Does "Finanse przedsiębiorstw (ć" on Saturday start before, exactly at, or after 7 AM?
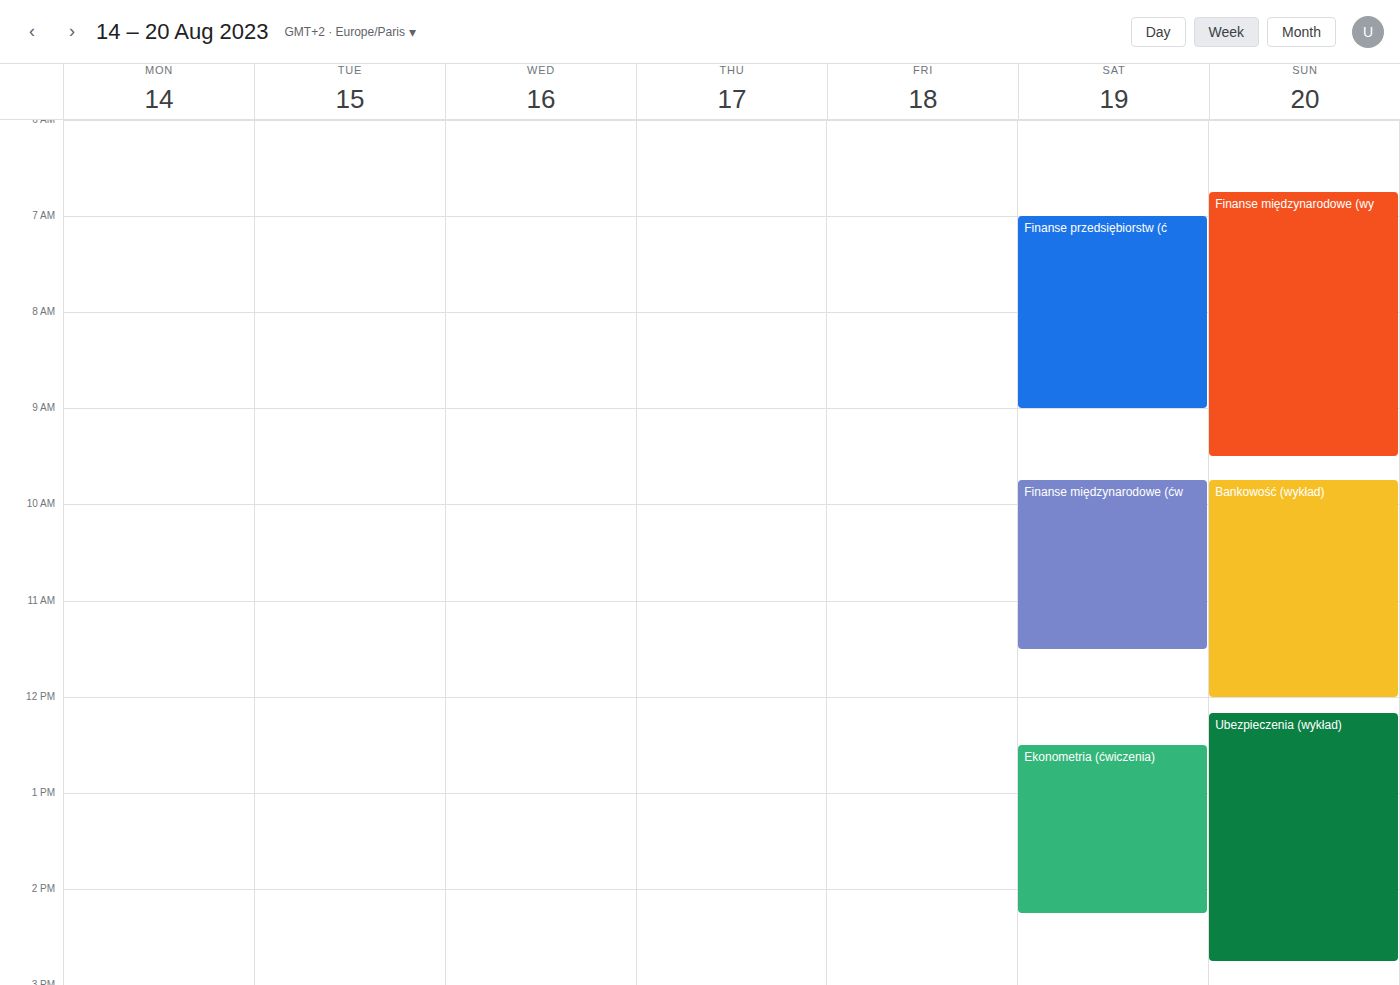
7:00 AM -- exactly at 7 AM, on the 7 AM line.